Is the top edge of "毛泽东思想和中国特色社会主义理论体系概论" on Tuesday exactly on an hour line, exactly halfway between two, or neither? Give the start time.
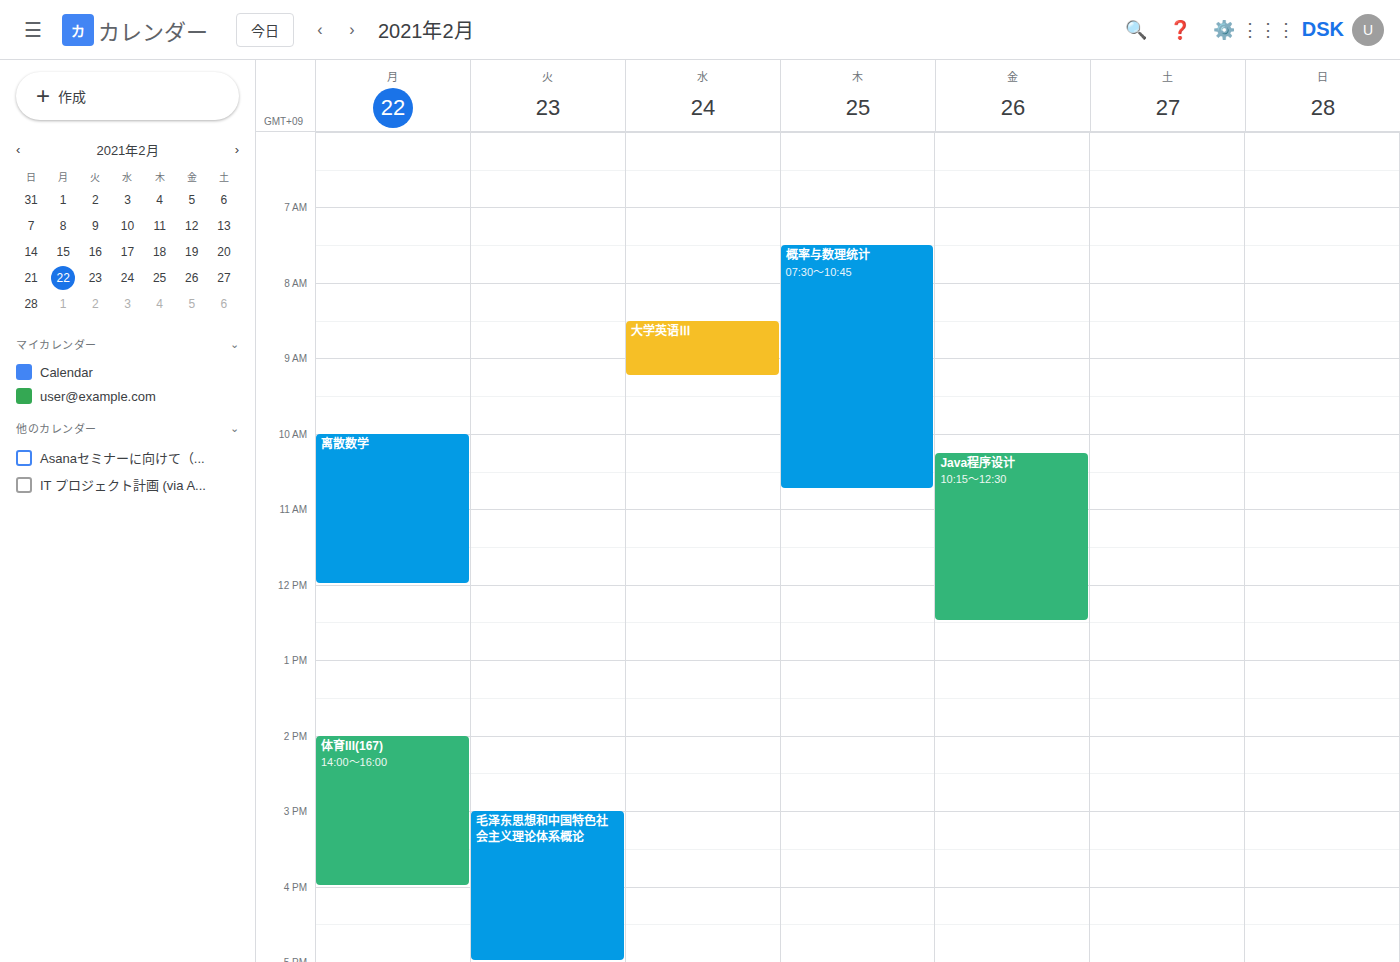
15:00 -- exactly on the 15:00 line.